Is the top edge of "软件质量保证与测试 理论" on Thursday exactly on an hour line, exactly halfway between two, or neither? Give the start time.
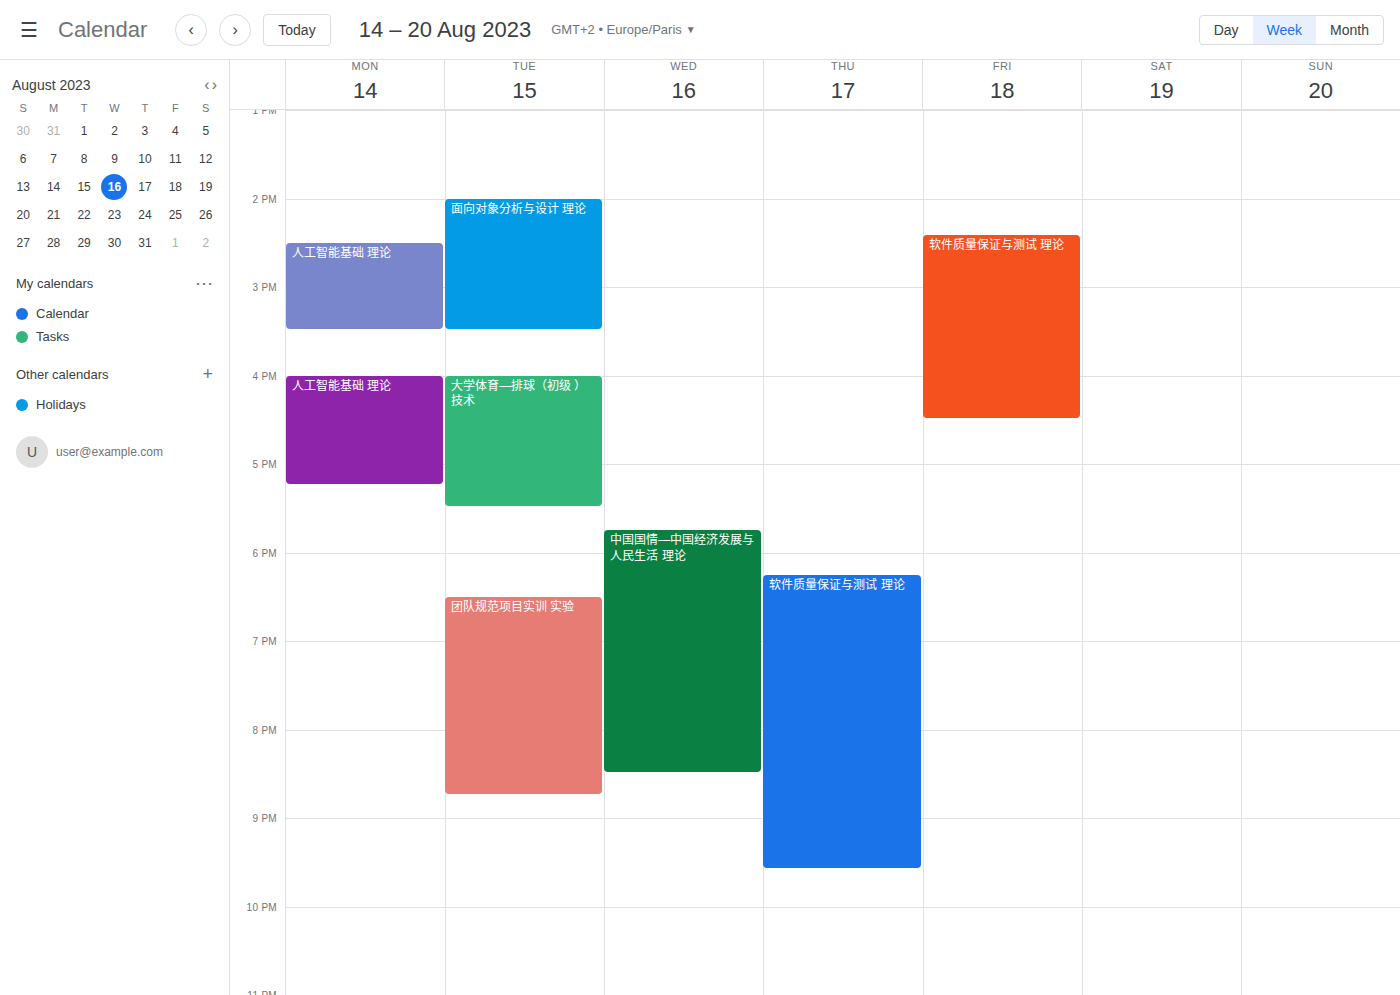
6:15 PM -- neither: a quarter of the way from the 6 PM line to the 7 PM line.